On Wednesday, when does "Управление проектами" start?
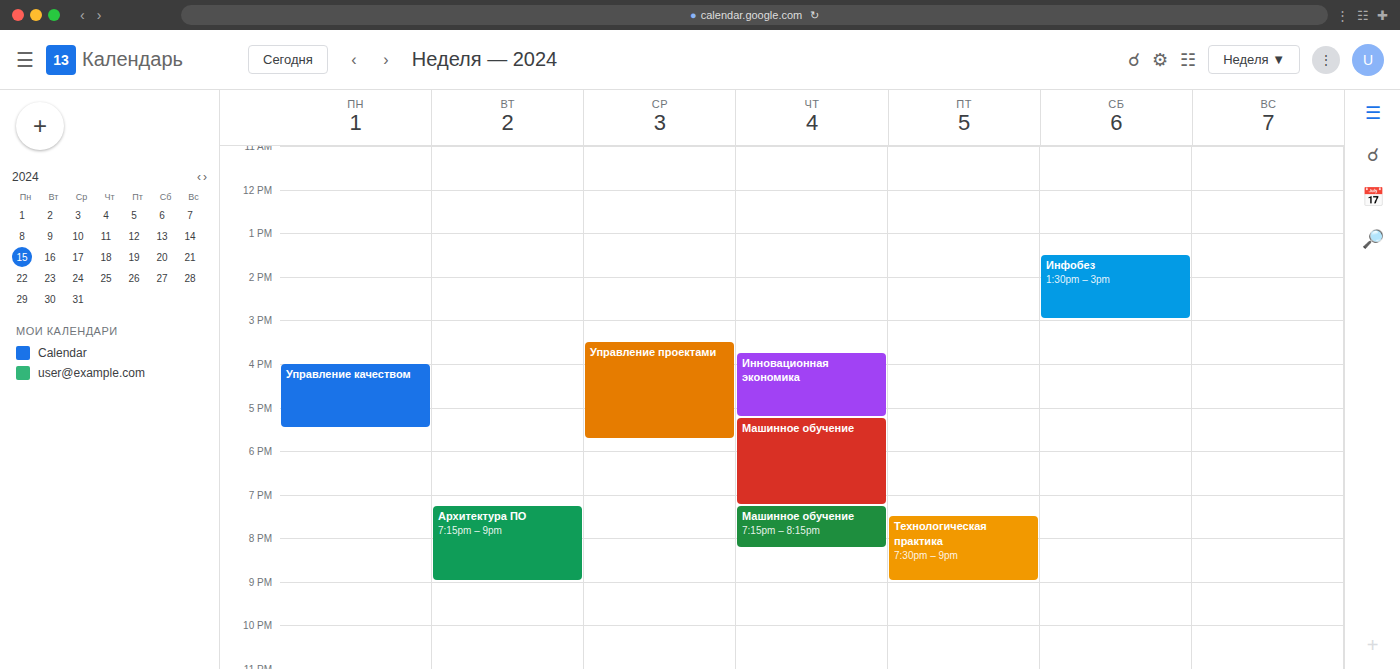
3:30 PM